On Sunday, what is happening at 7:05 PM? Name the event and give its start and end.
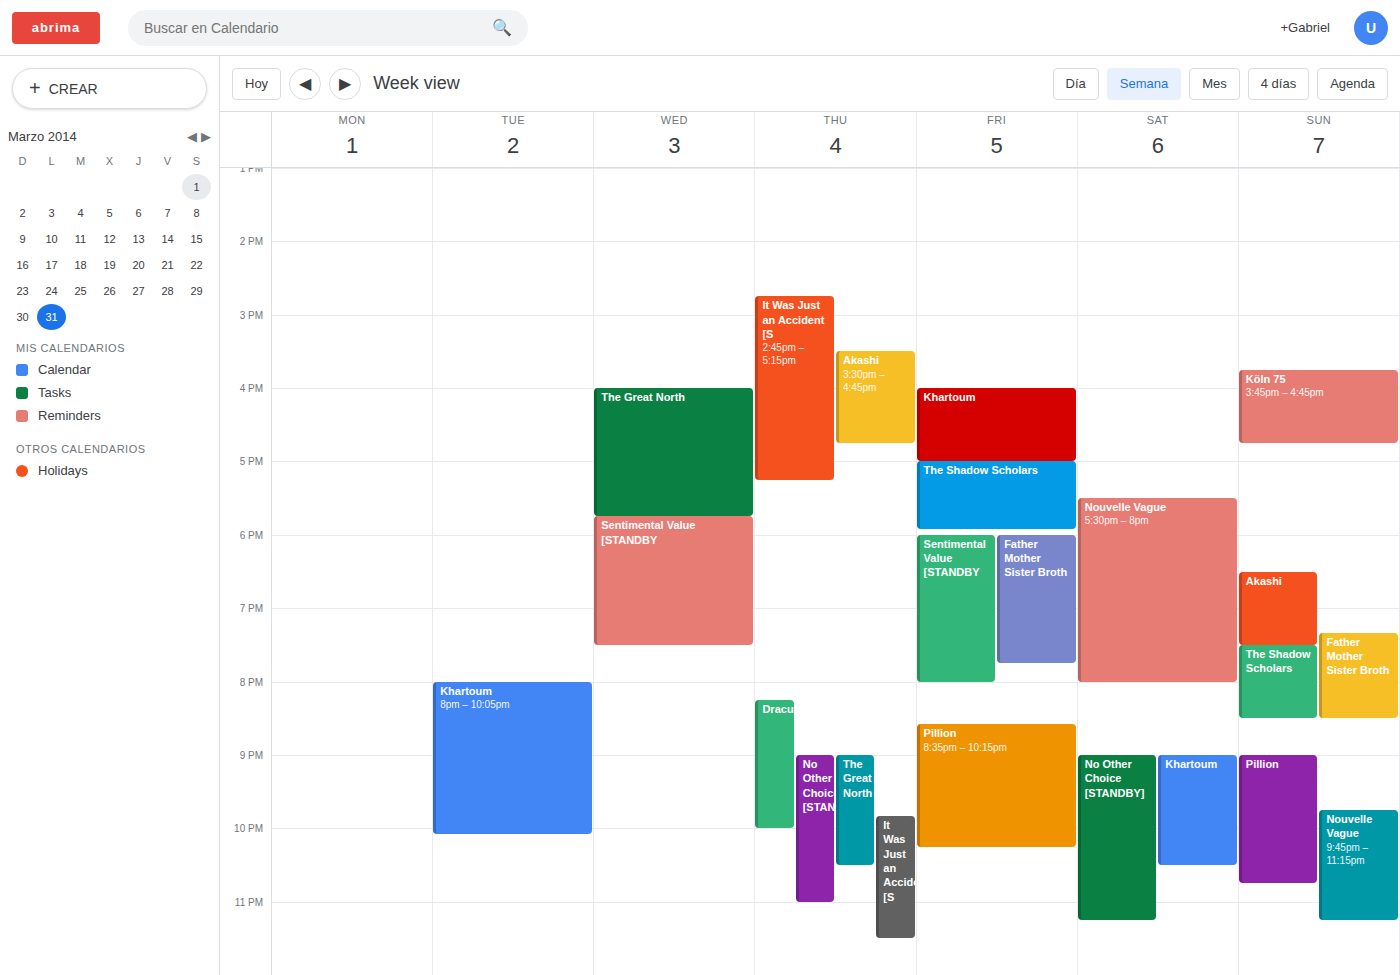
"Akashi", 6:30 PM to 7:30 PM